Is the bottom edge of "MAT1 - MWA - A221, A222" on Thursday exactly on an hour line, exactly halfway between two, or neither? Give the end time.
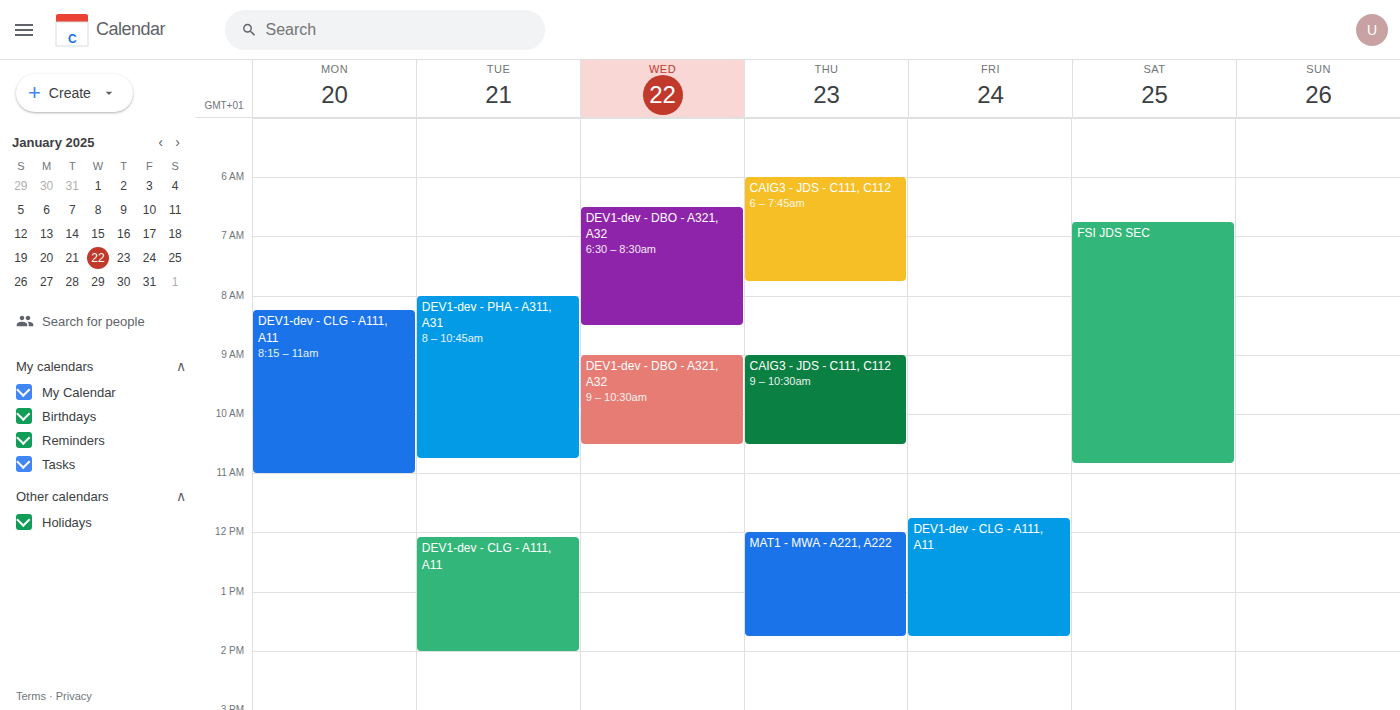
1:45 PM -- neither: three quarters of the way from the 1 PM line to the 2 PM line.